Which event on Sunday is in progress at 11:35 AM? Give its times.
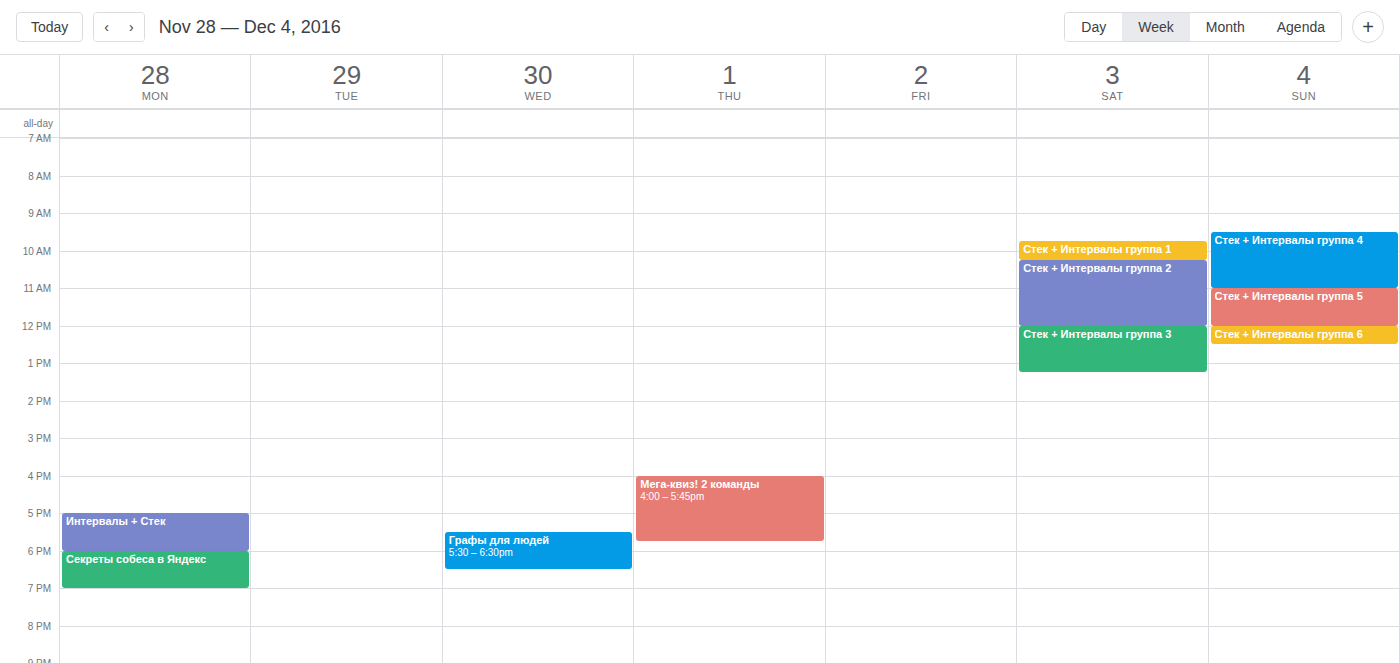
"Стек + Интервалы группа 5", 11:00 AM to 12:00 PM